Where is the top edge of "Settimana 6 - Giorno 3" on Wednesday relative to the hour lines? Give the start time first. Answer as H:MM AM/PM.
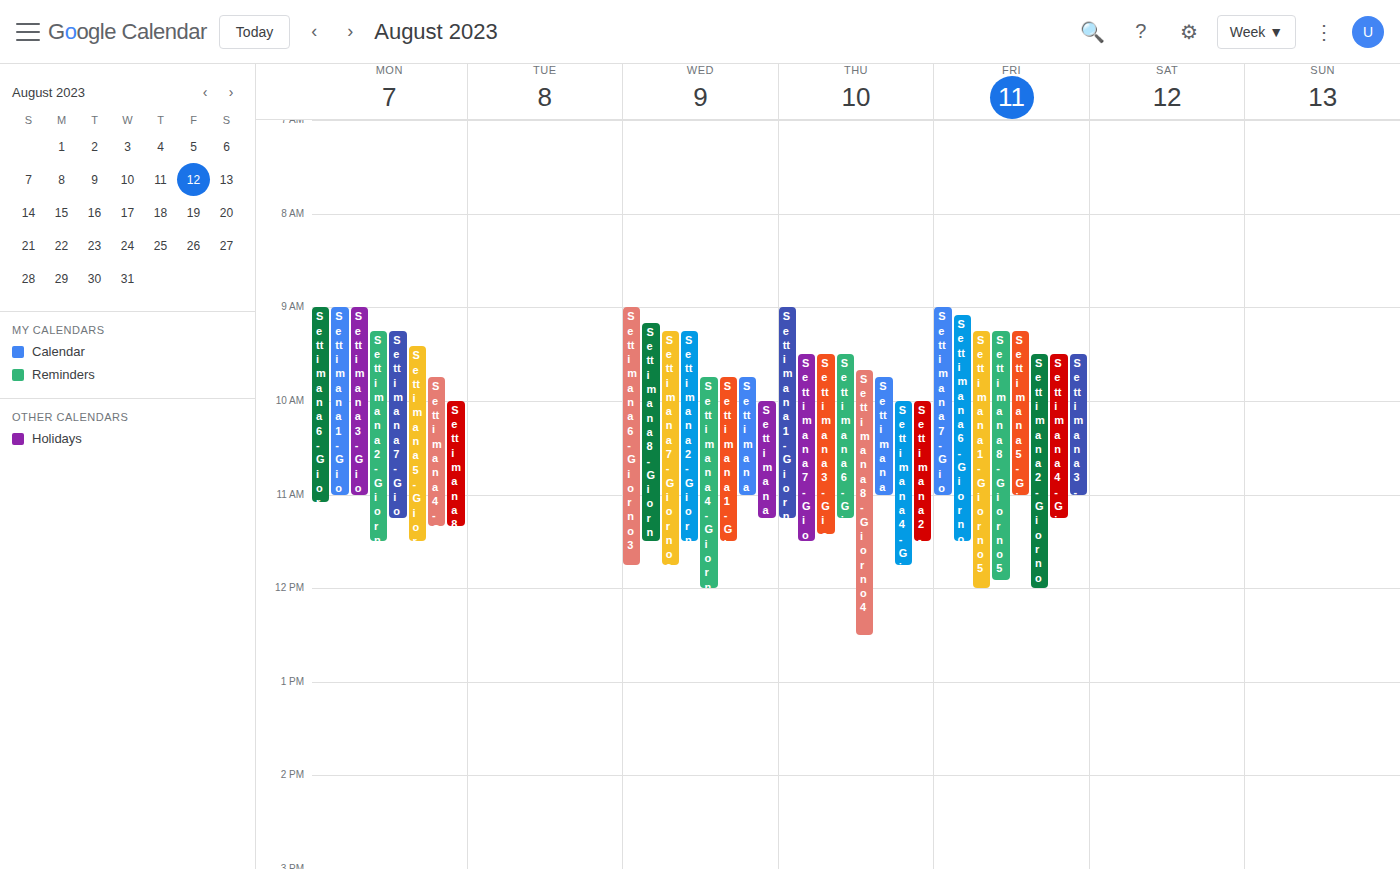
9:00 AM -- exactly on the 9 AM line.